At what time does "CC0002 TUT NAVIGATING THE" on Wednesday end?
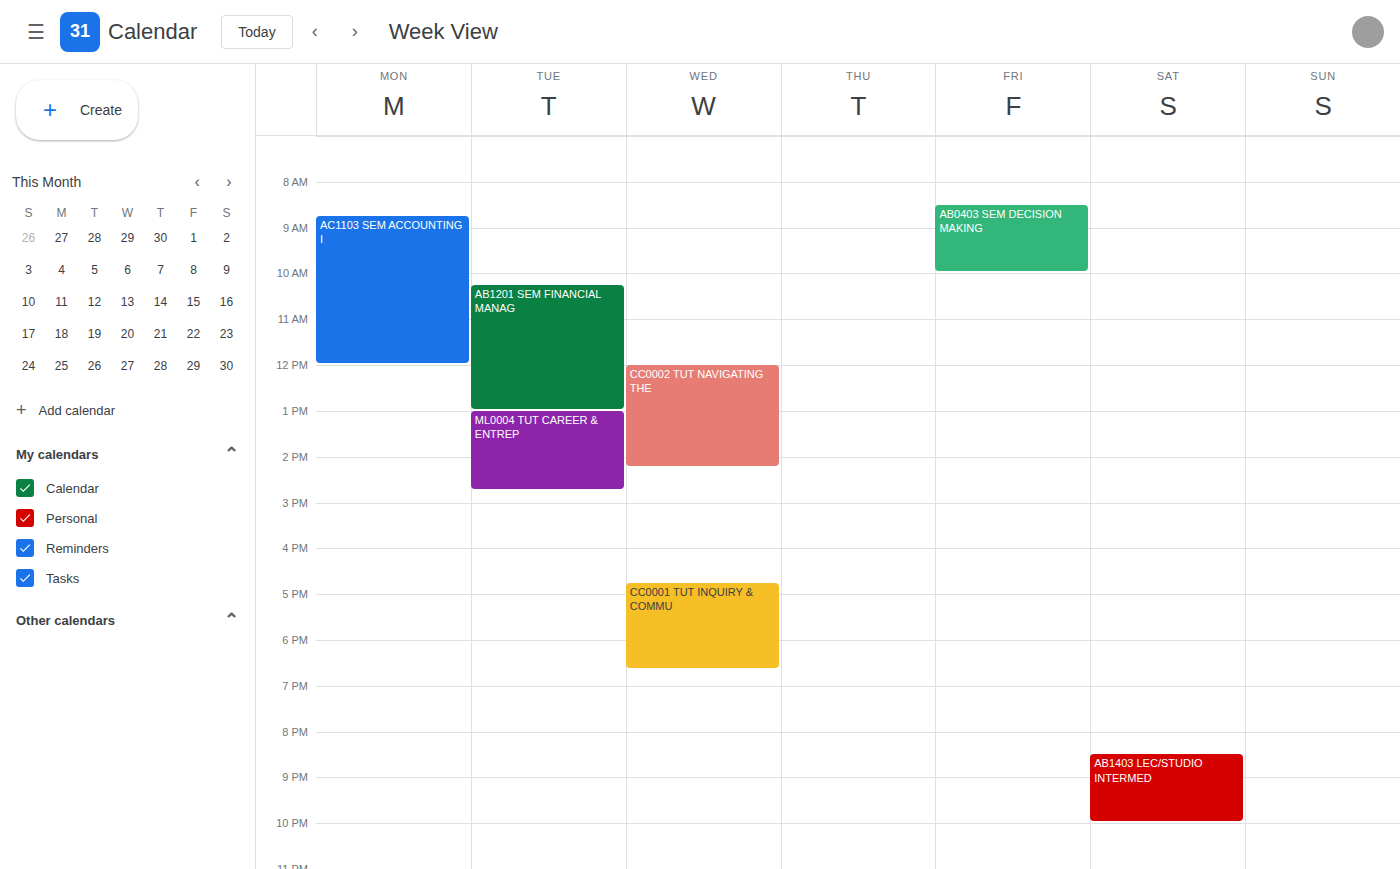
2:15 PM